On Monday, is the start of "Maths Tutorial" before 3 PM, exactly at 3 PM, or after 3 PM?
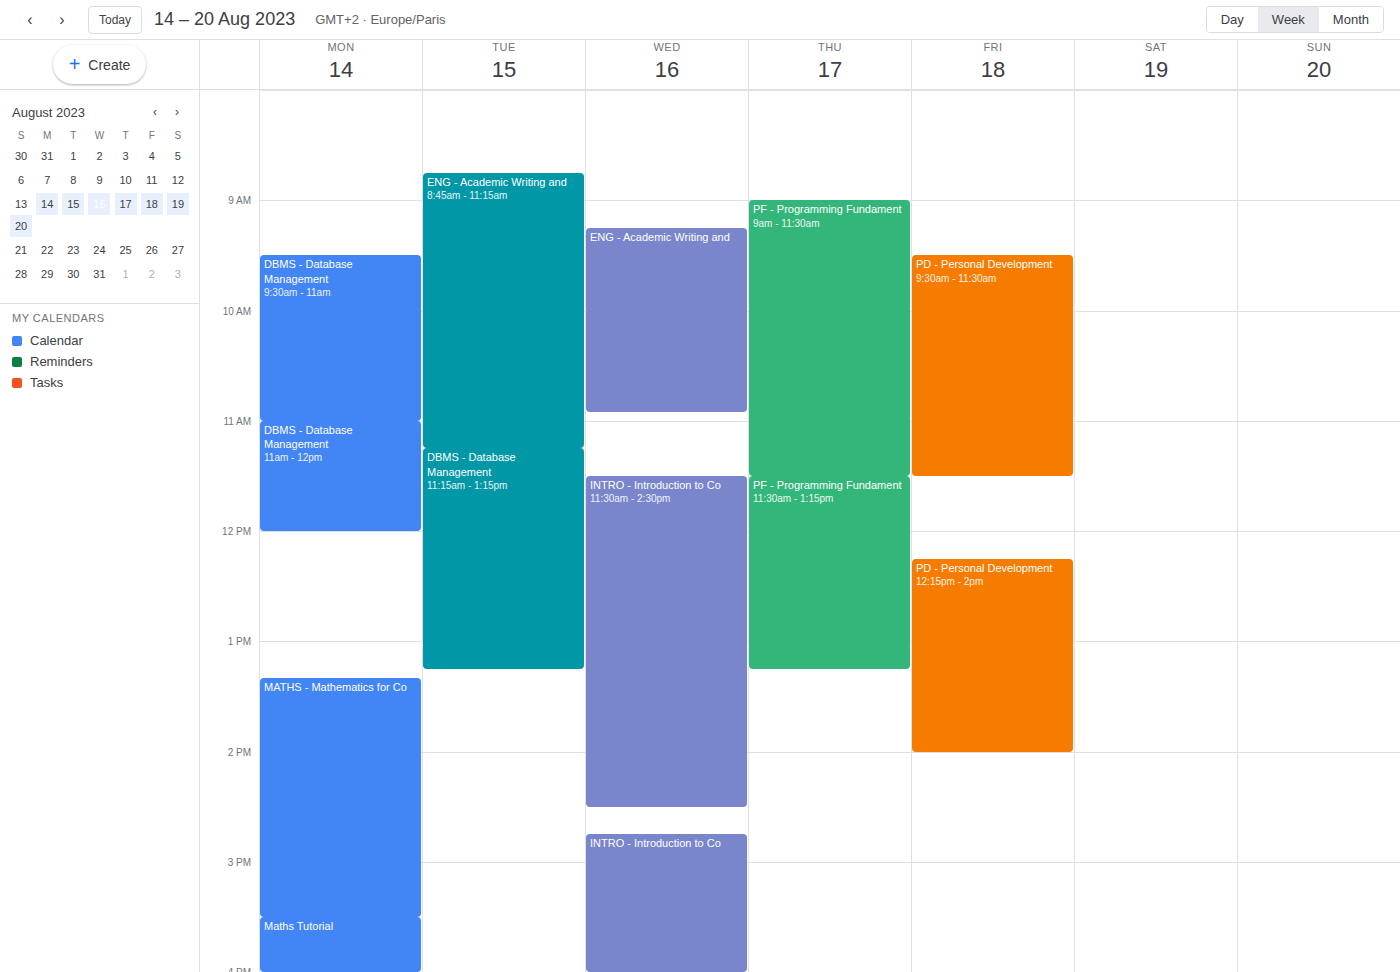
3:30 PM -- after 3 PM, 30 minutes below the 3 PM line.